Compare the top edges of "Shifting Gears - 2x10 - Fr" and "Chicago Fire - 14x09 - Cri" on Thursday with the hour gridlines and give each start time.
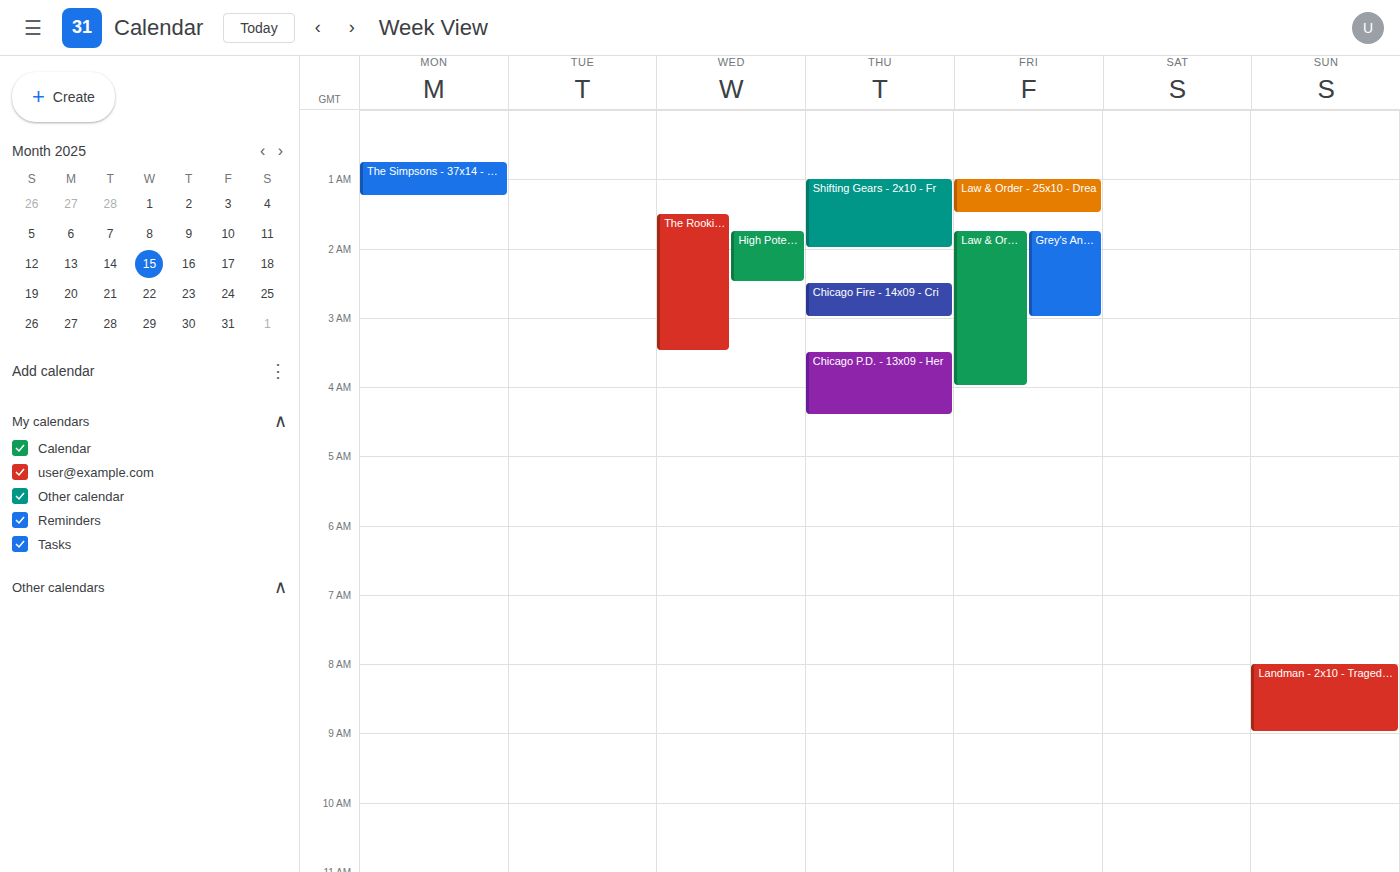
"Shifting Gears - 2x10 - Fr": 01:00, exactly on the 01:00 line. "Chicago Fire - 14x09 - Cri": 02:30, halfway between the 02:00 and 03:00 lines.